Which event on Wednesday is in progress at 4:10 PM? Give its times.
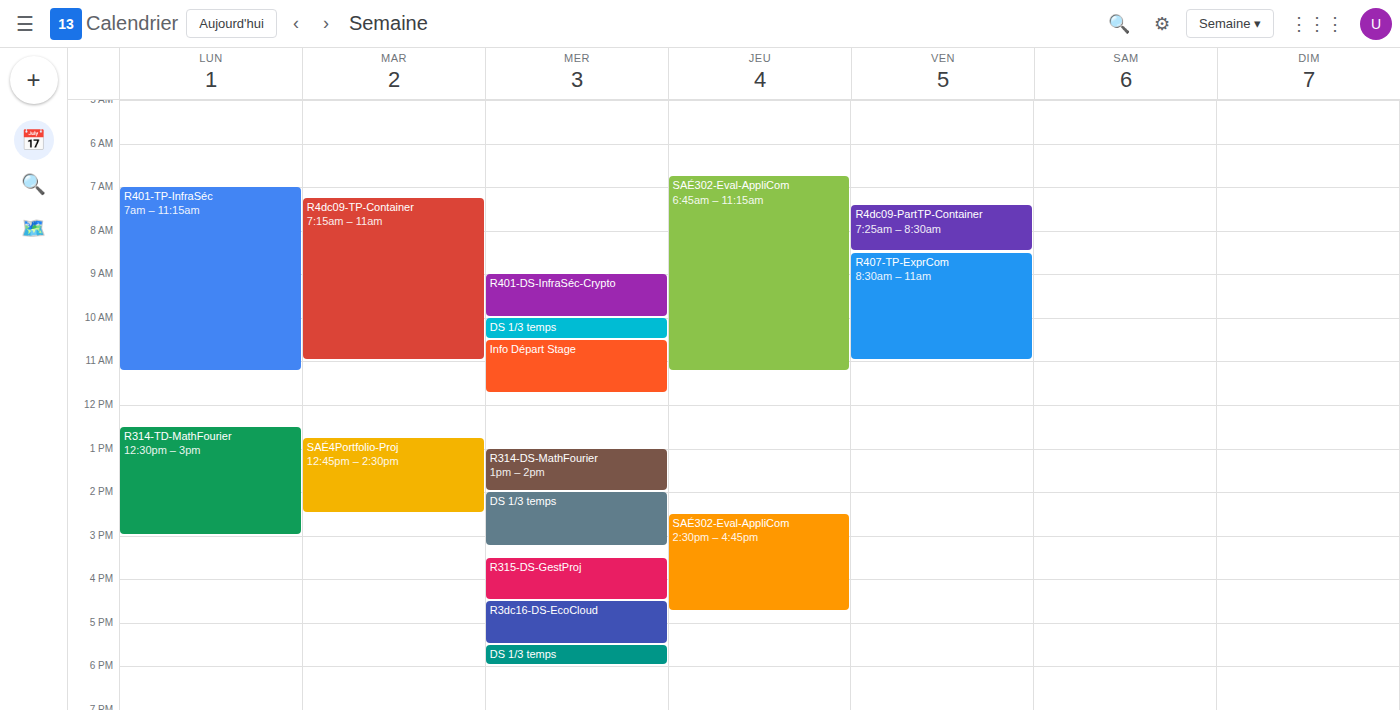
"R315-DS-GestProj", 3:30 PM to 4:30 PM